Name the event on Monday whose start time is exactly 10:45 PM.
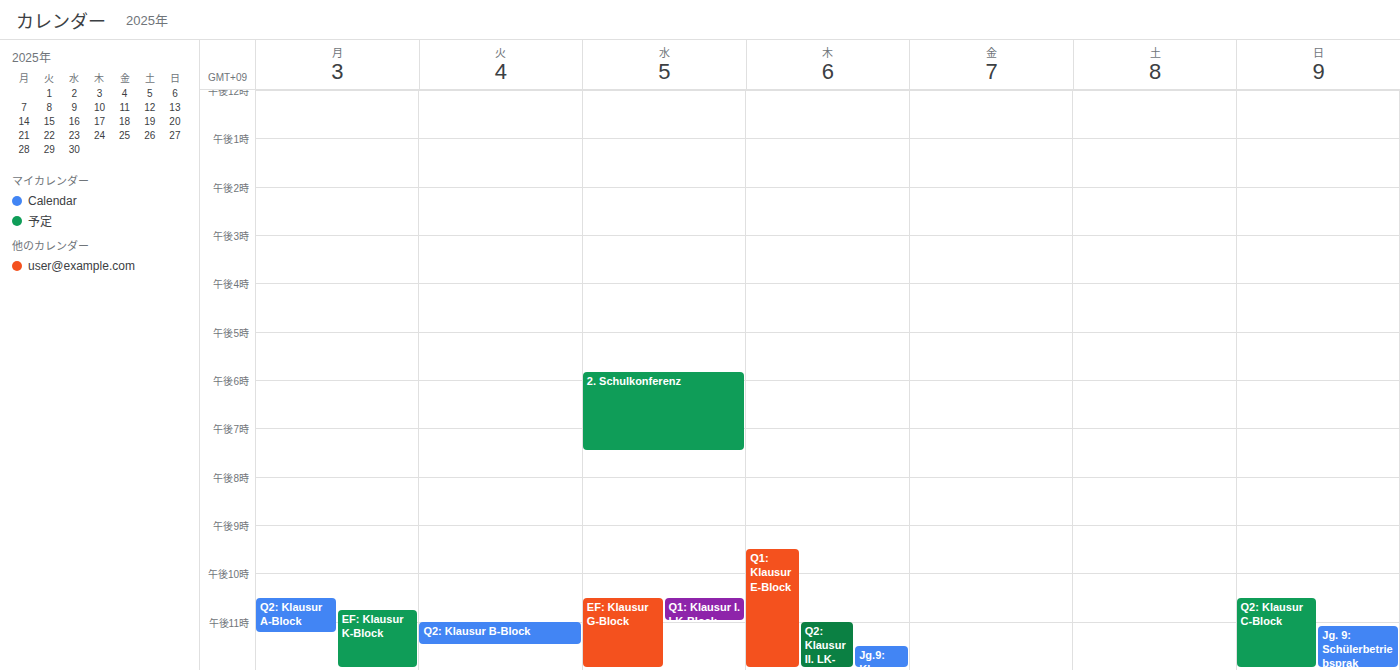
"EF: Klausur K-Block"